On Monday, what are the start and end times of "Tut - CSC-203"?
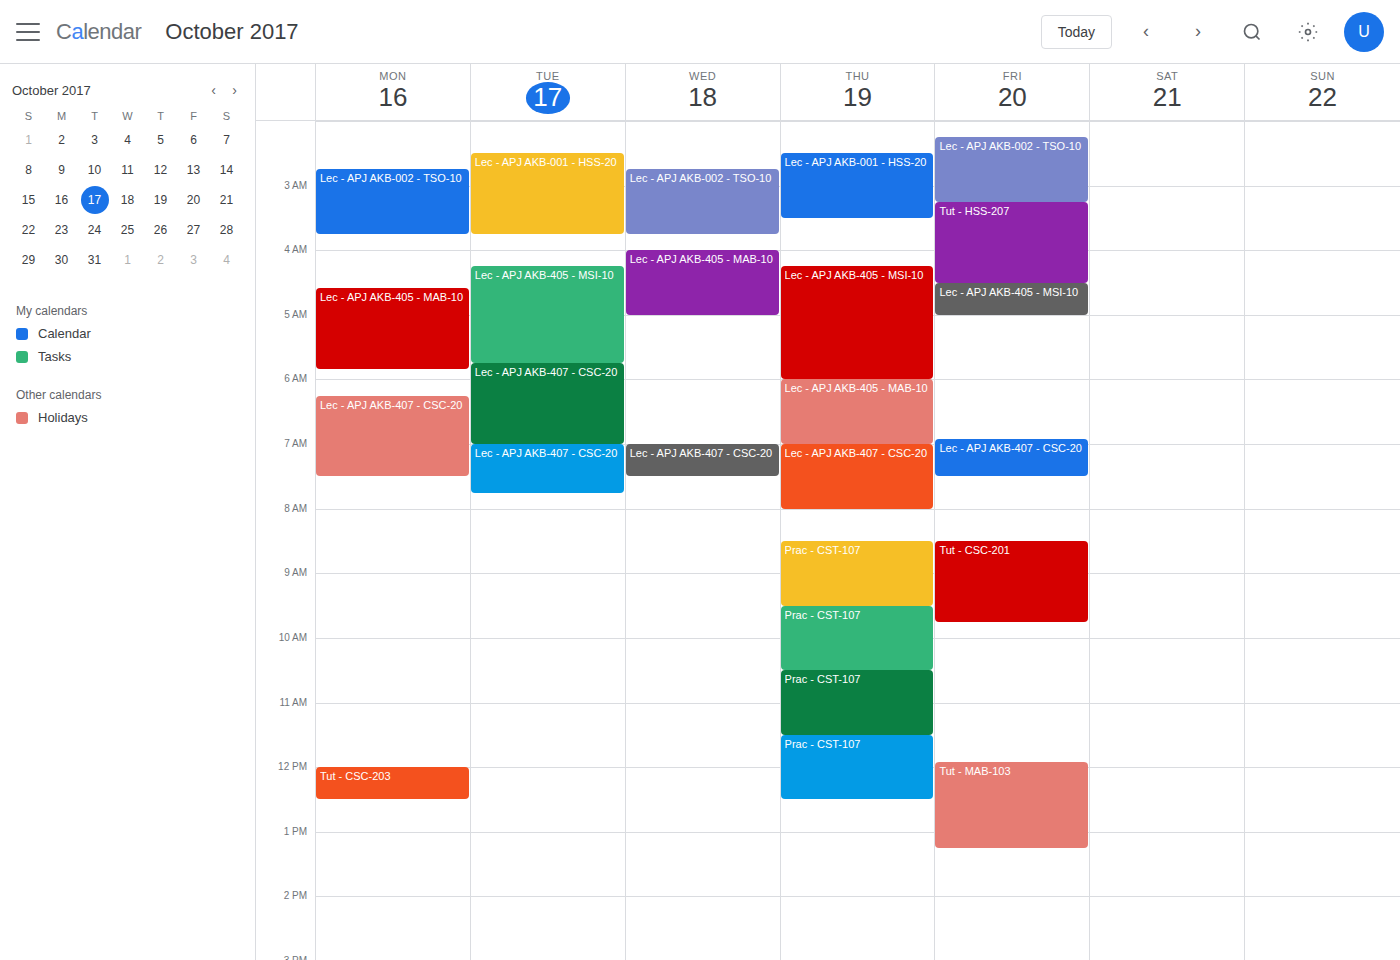
12:00 PM to 12:30 PM